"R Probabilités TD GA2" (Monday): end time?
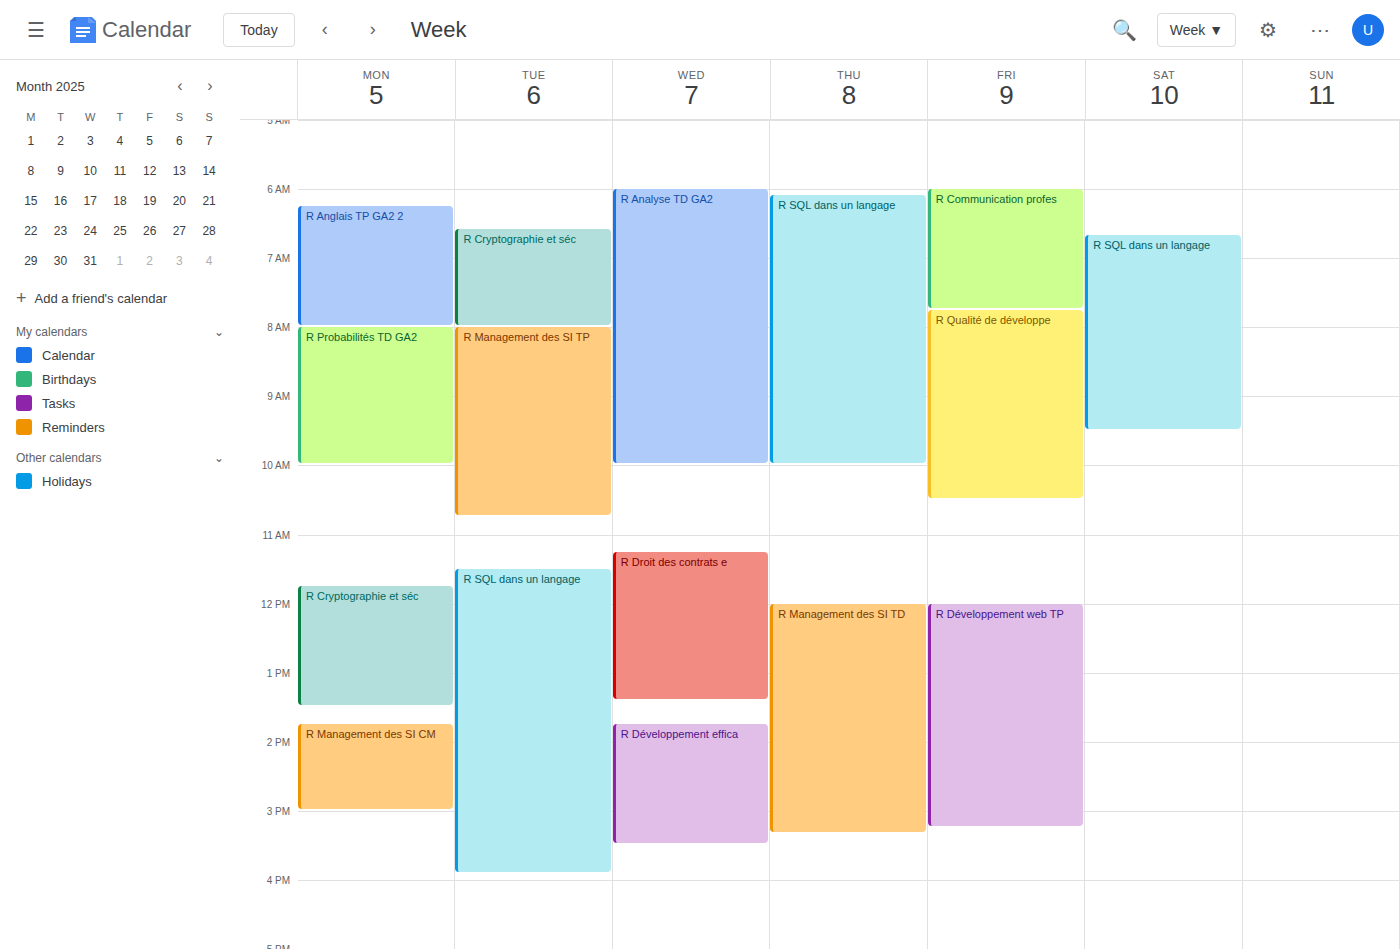
10:00 AM